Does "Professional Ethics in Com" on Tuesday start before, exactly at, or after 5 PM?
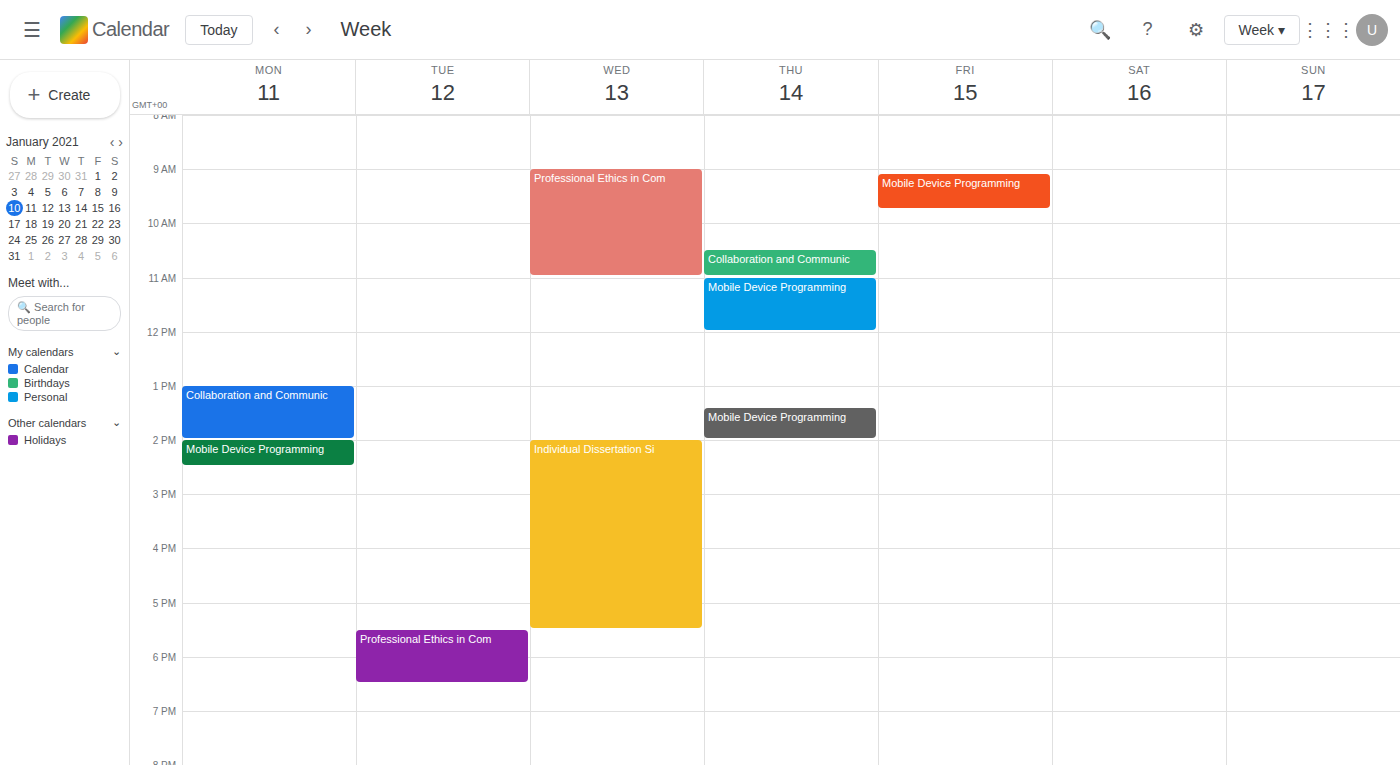
5:30 PM -- after 5 PM, 30 minutes below the 5 PM line.